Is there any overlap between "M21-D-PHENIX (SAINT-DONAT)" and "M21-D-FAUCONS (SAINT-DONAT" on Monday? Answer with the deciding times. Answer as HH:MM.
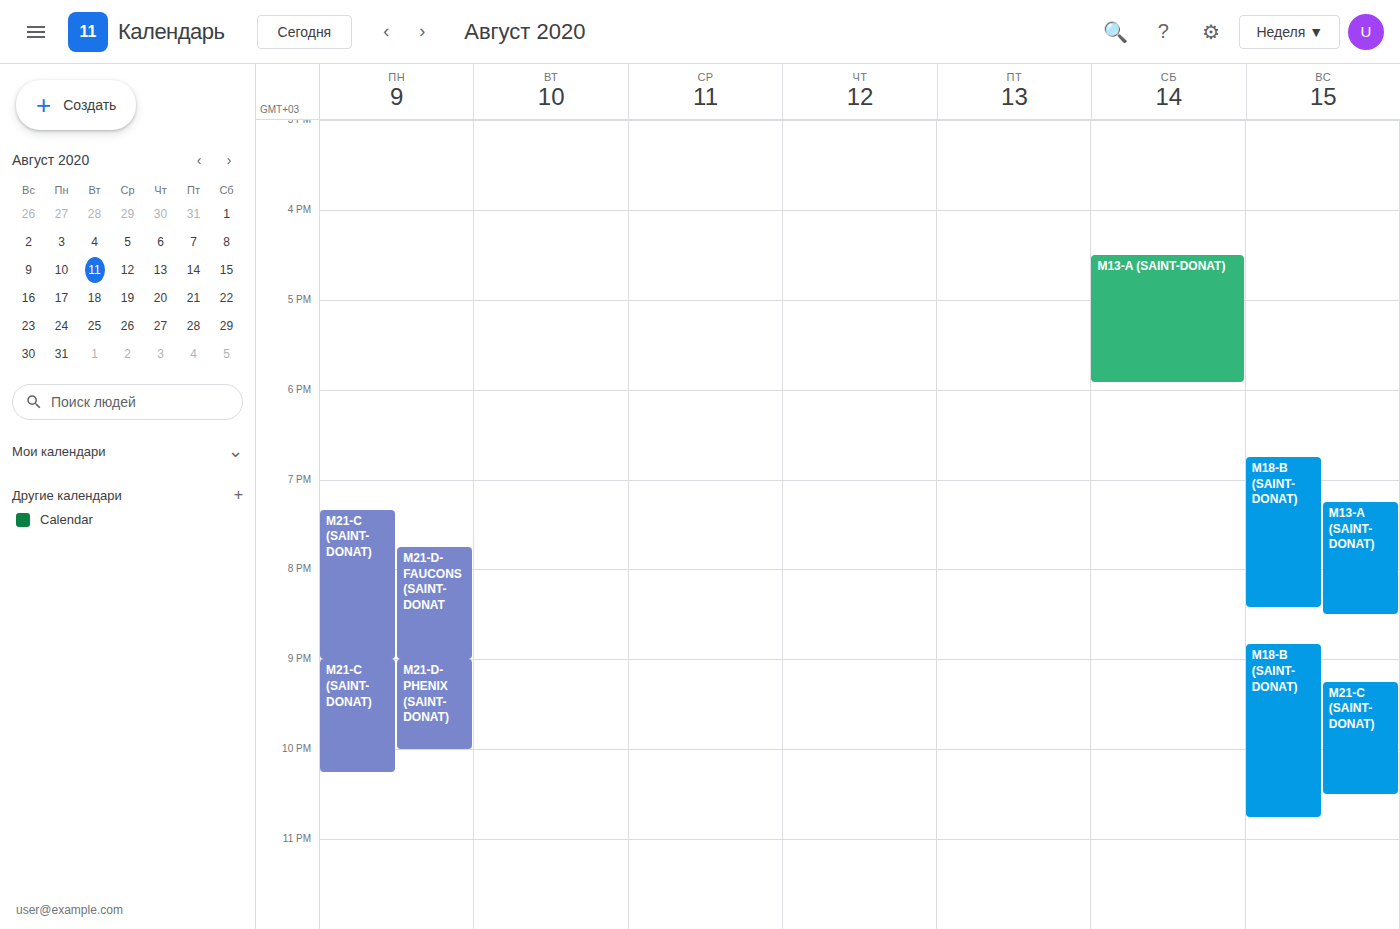
"M21-D-FAUCONS (SAINT-DONAT" ends at 21:00, exactly when "M21-D-PHENIX (SAINT-DONAT)" starts -- they touch but do not overlap.